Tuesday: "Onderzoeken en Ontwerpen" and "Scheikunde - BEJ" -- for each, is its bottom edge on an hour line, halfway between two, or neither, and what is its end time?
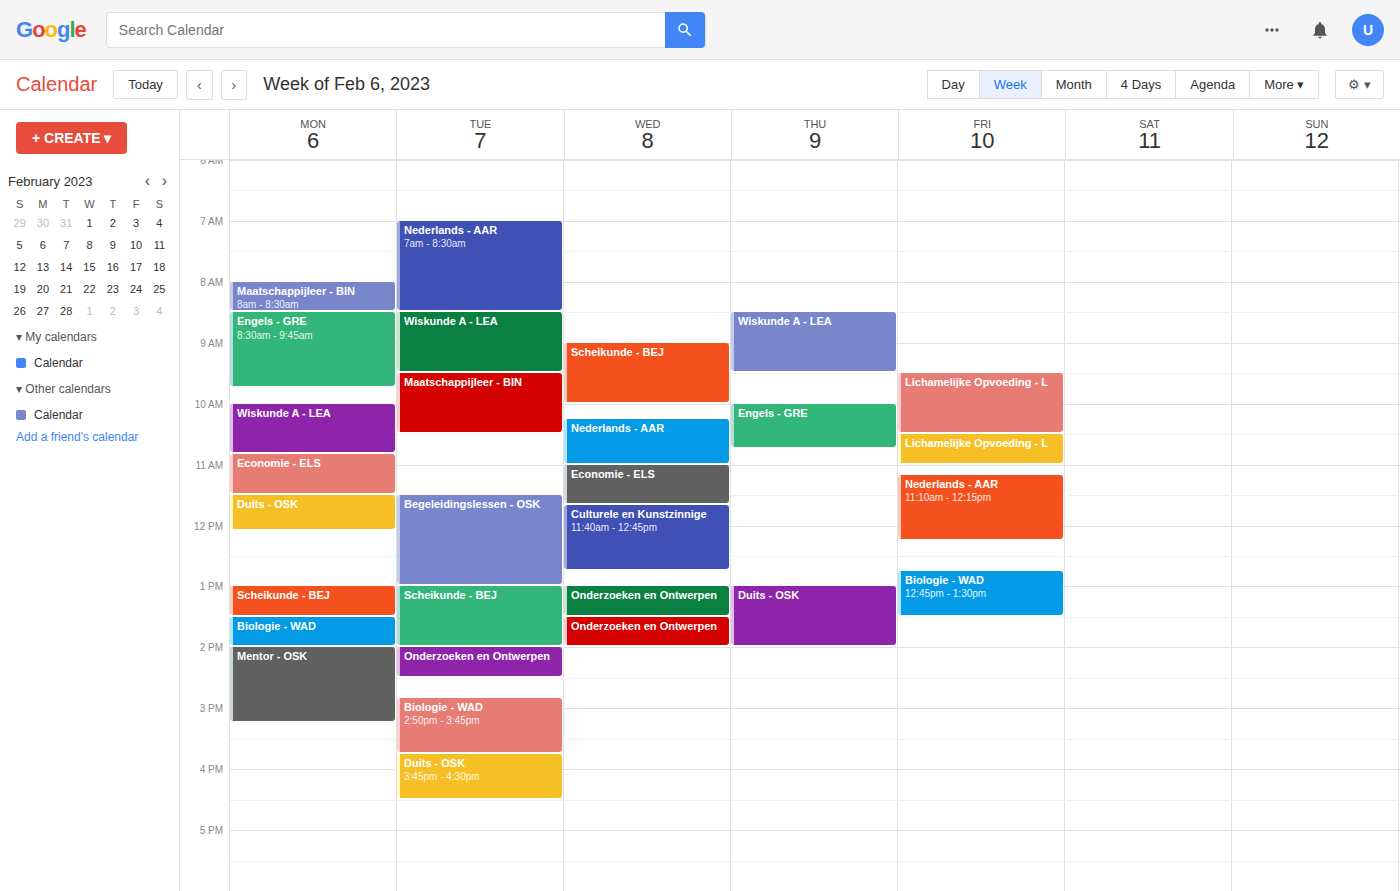
"Onderzoeken en Ontwerpen": 2:30 PM, halfway between the 2 PM and 3 PM lines. "Scheikunde - BEJ": 2:00 PM, exactly on the 2 PM line.